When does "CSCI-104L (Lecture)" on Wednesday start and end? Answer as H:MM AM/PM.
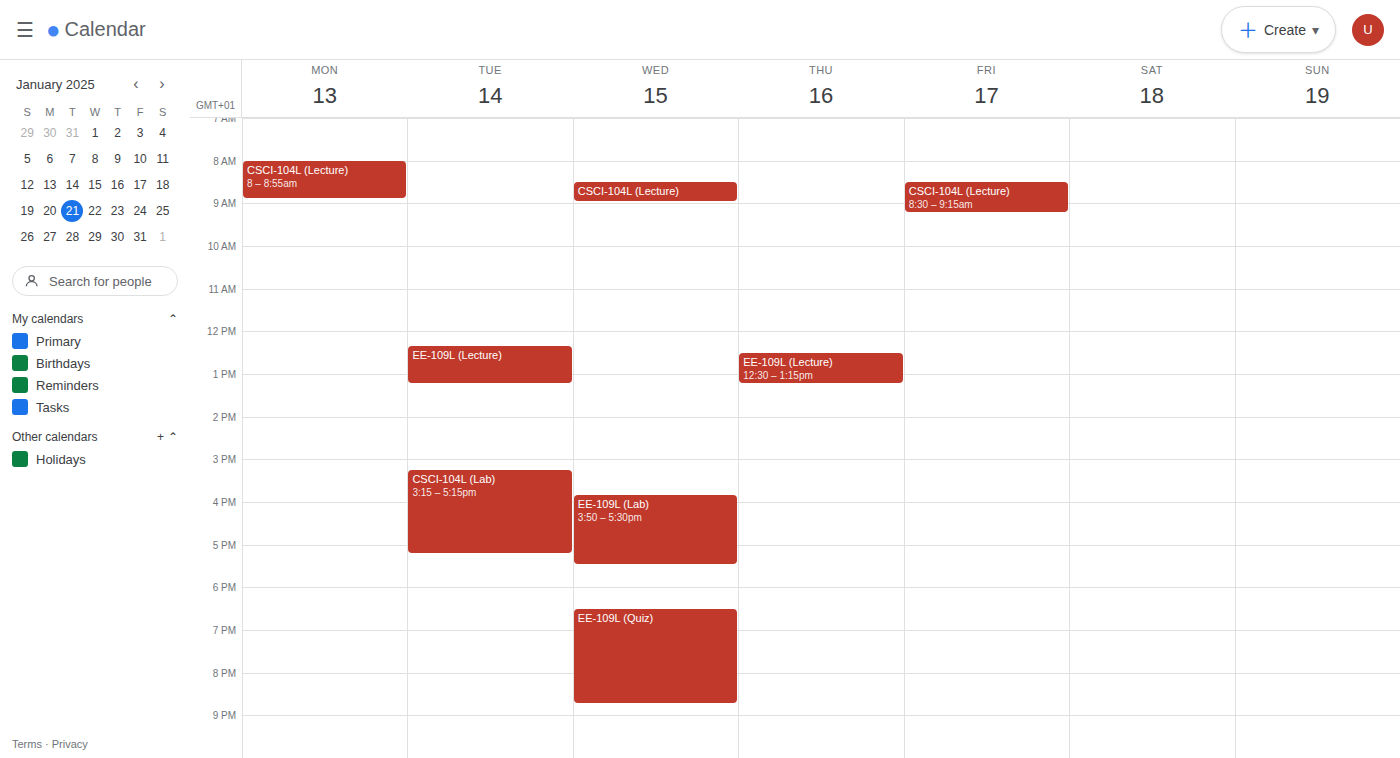
8:30 AM to 9:00 AM